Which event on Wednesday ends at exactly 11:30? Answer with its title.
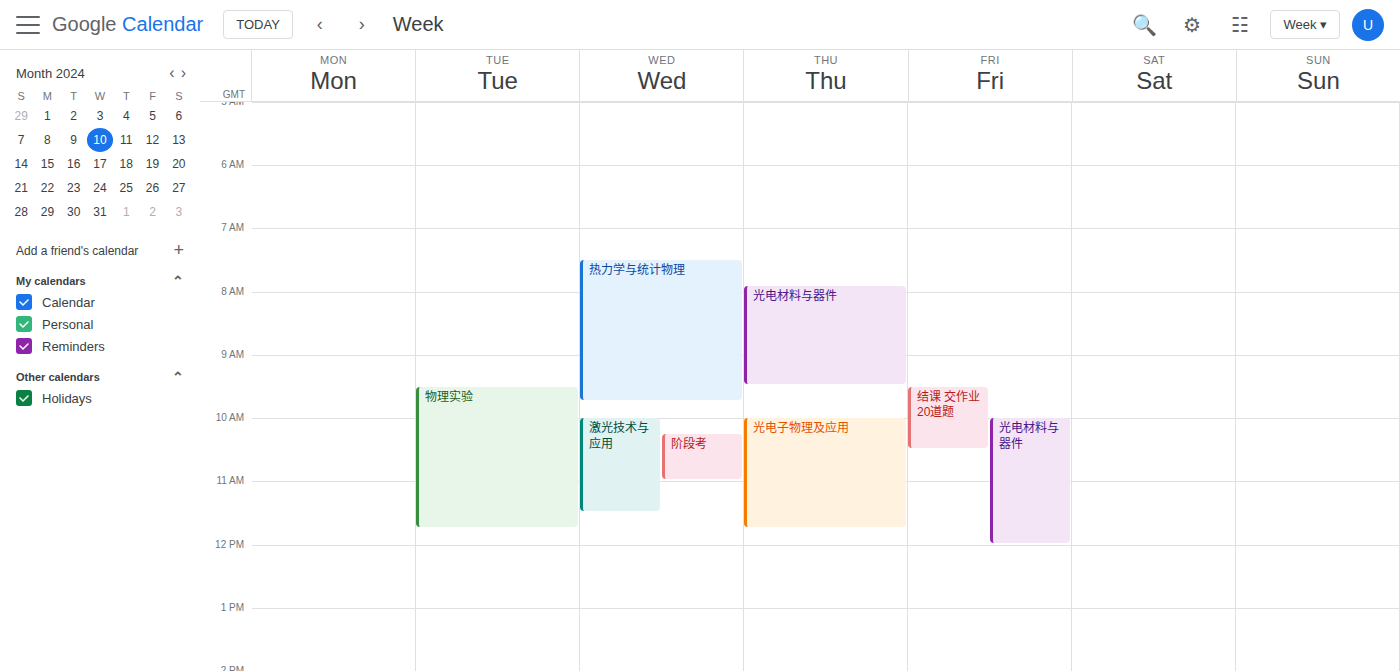
"激光技术与应用"